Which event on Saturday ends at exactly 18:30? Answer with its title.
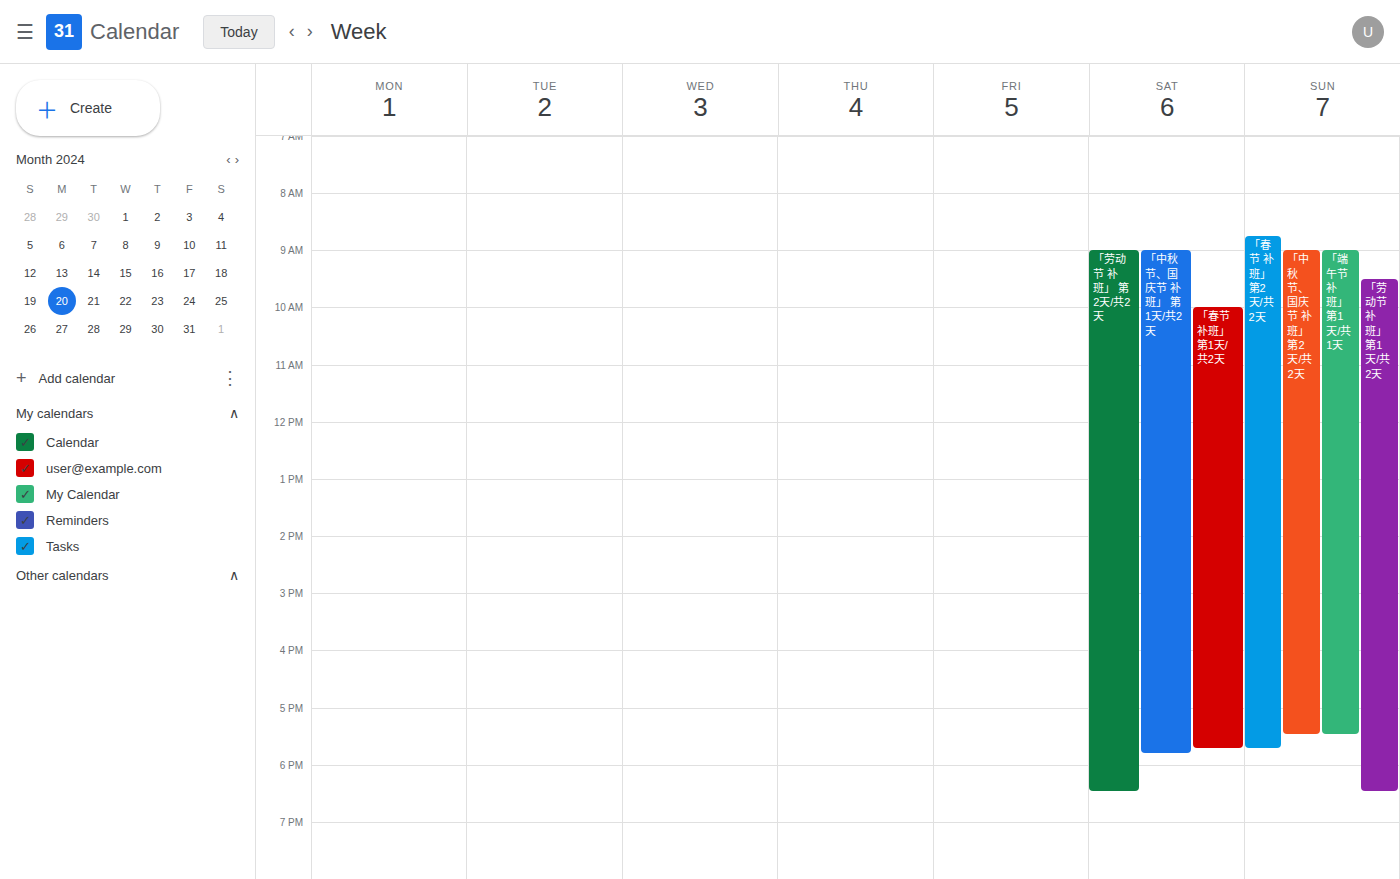
"「劳动节 补班」 第2天/共2天"